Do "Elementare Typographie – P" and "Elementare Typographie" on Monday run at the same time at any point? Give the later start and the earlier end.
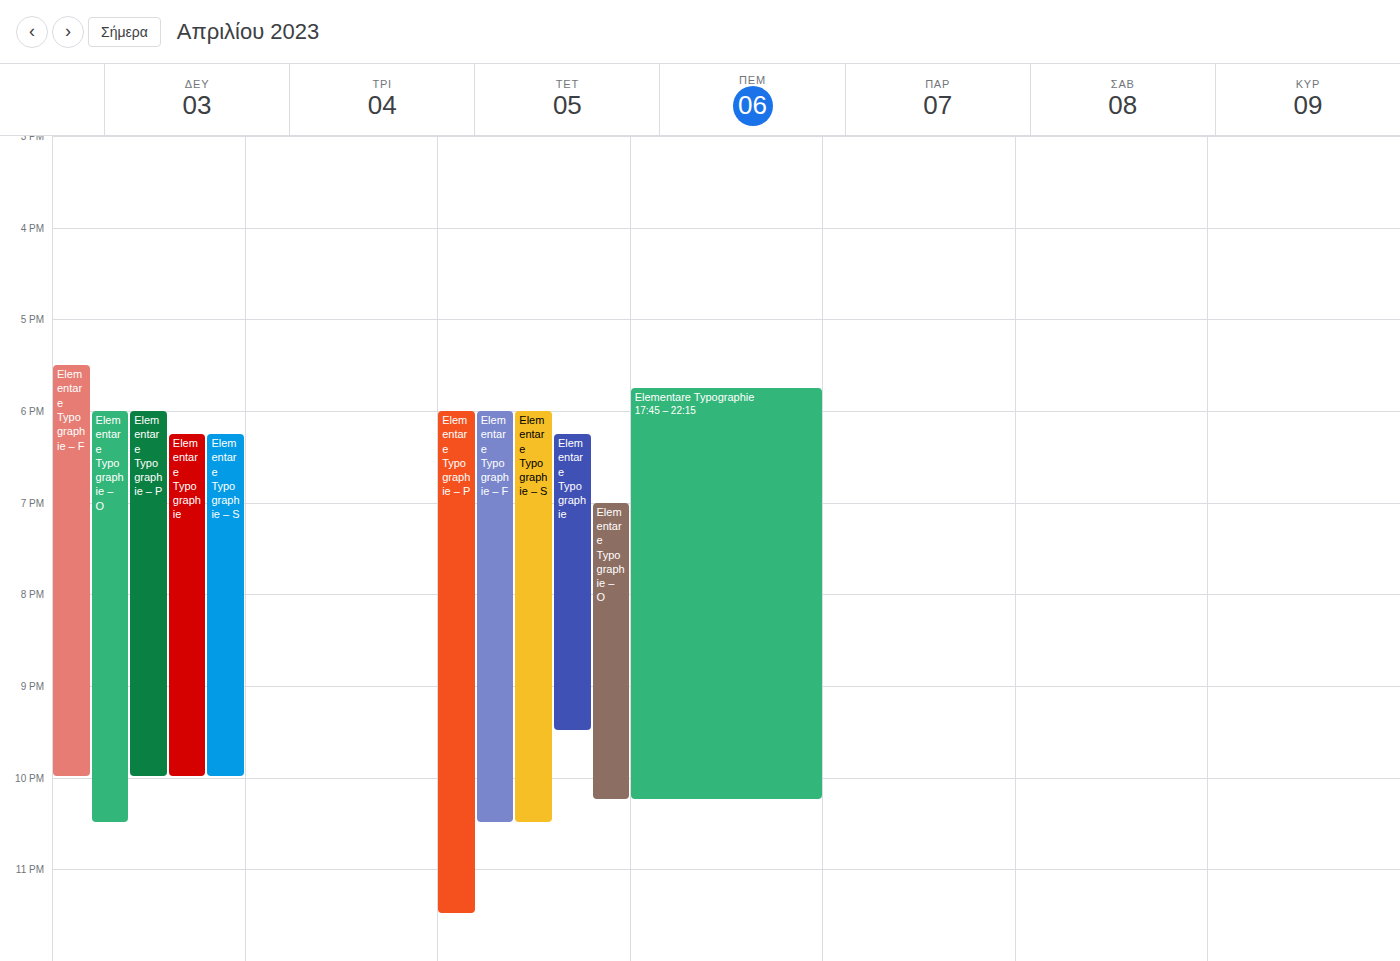
"Elementare Typographie" runs 6:15 PM to 10:00 PM, inside "Elementare Typographie – P" -- they overlap.